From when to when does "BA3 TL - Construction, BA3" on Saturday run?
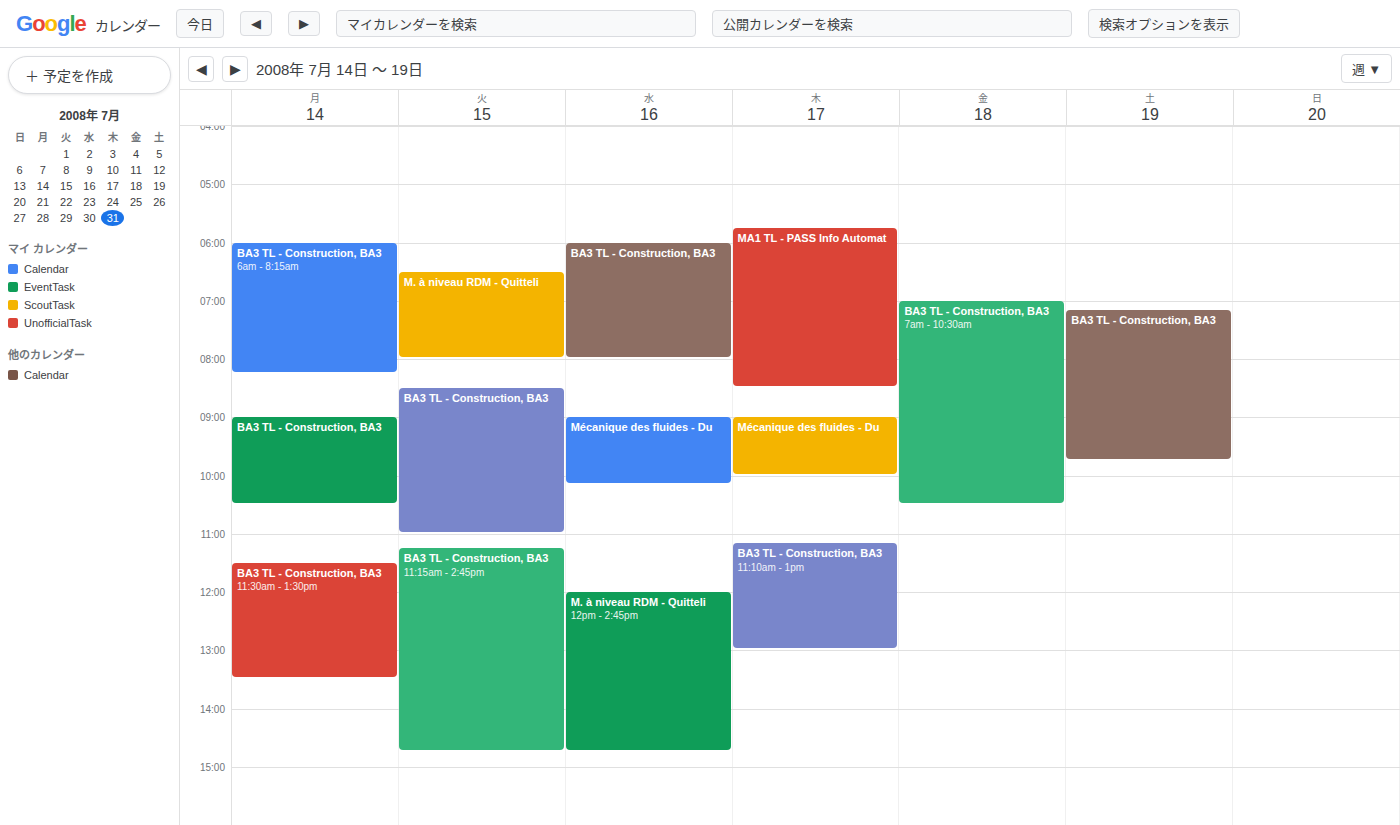
7:10 AM to 9:45 AM